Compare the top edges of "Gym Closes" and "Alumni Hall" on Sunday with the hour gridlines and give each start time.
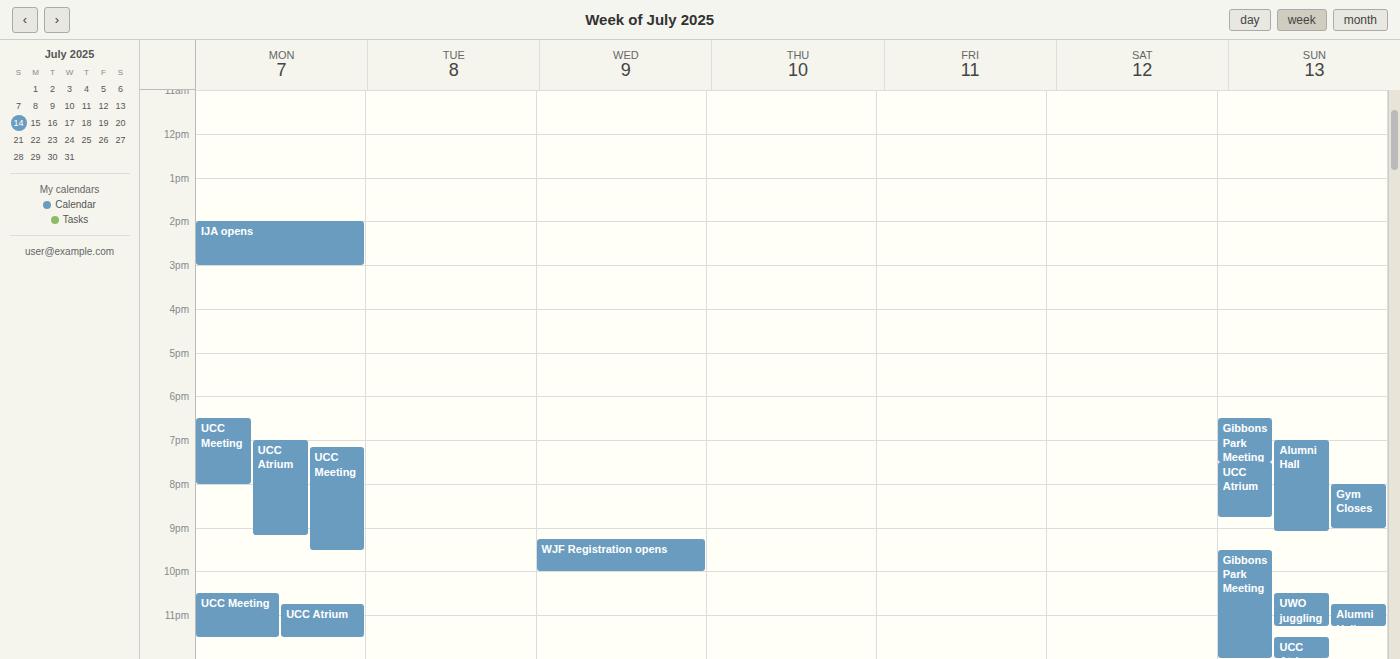
"Gym Closes": 8:00 PM, exactly on the 8 PM line. "Alumni Hall": 7:00 PM, exactly on the 7 PM line.